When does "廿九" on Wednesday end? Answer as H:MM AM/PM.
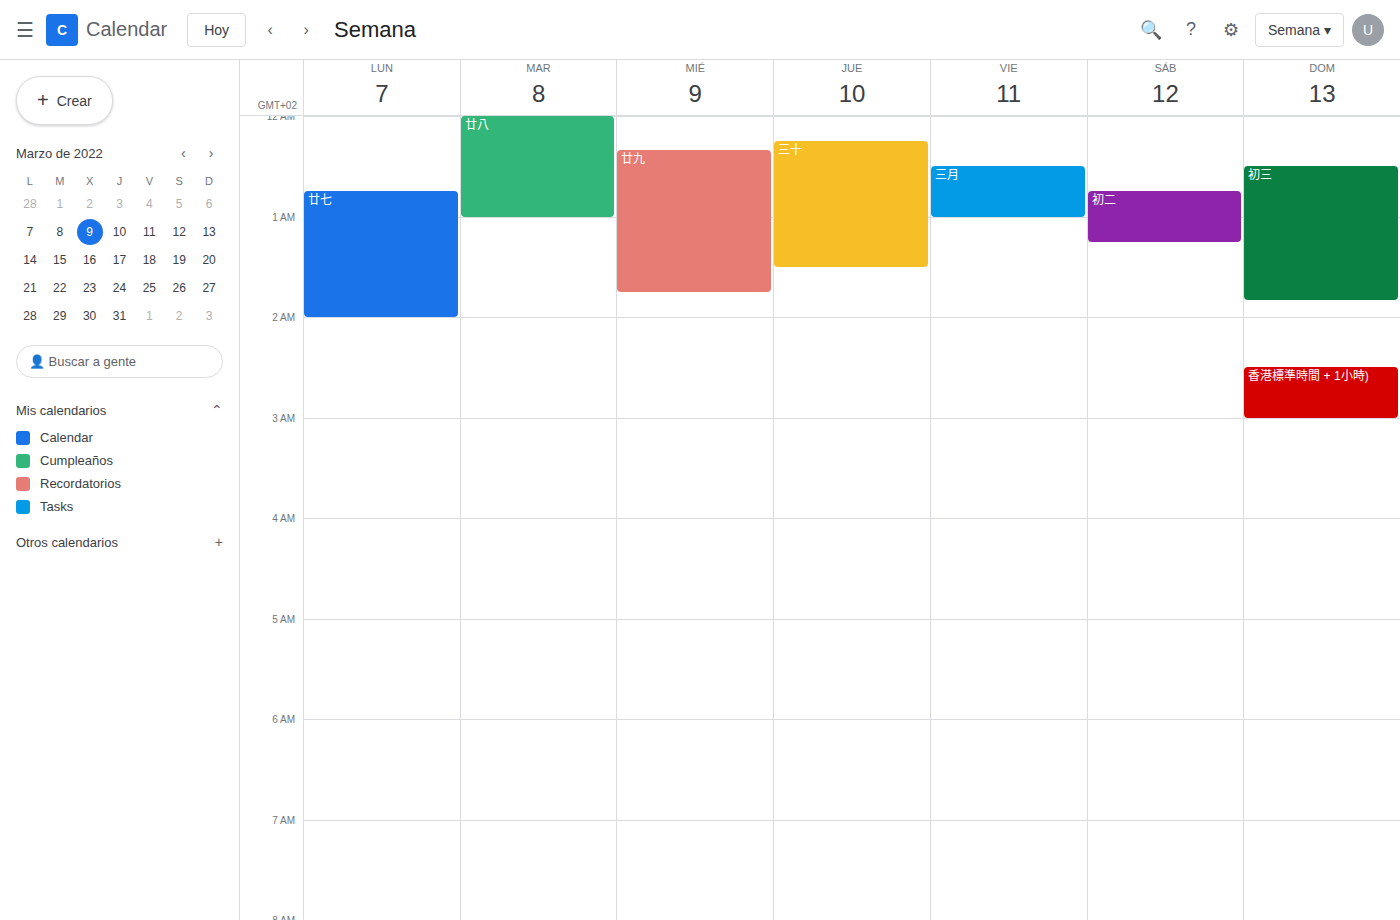
1:45 AM